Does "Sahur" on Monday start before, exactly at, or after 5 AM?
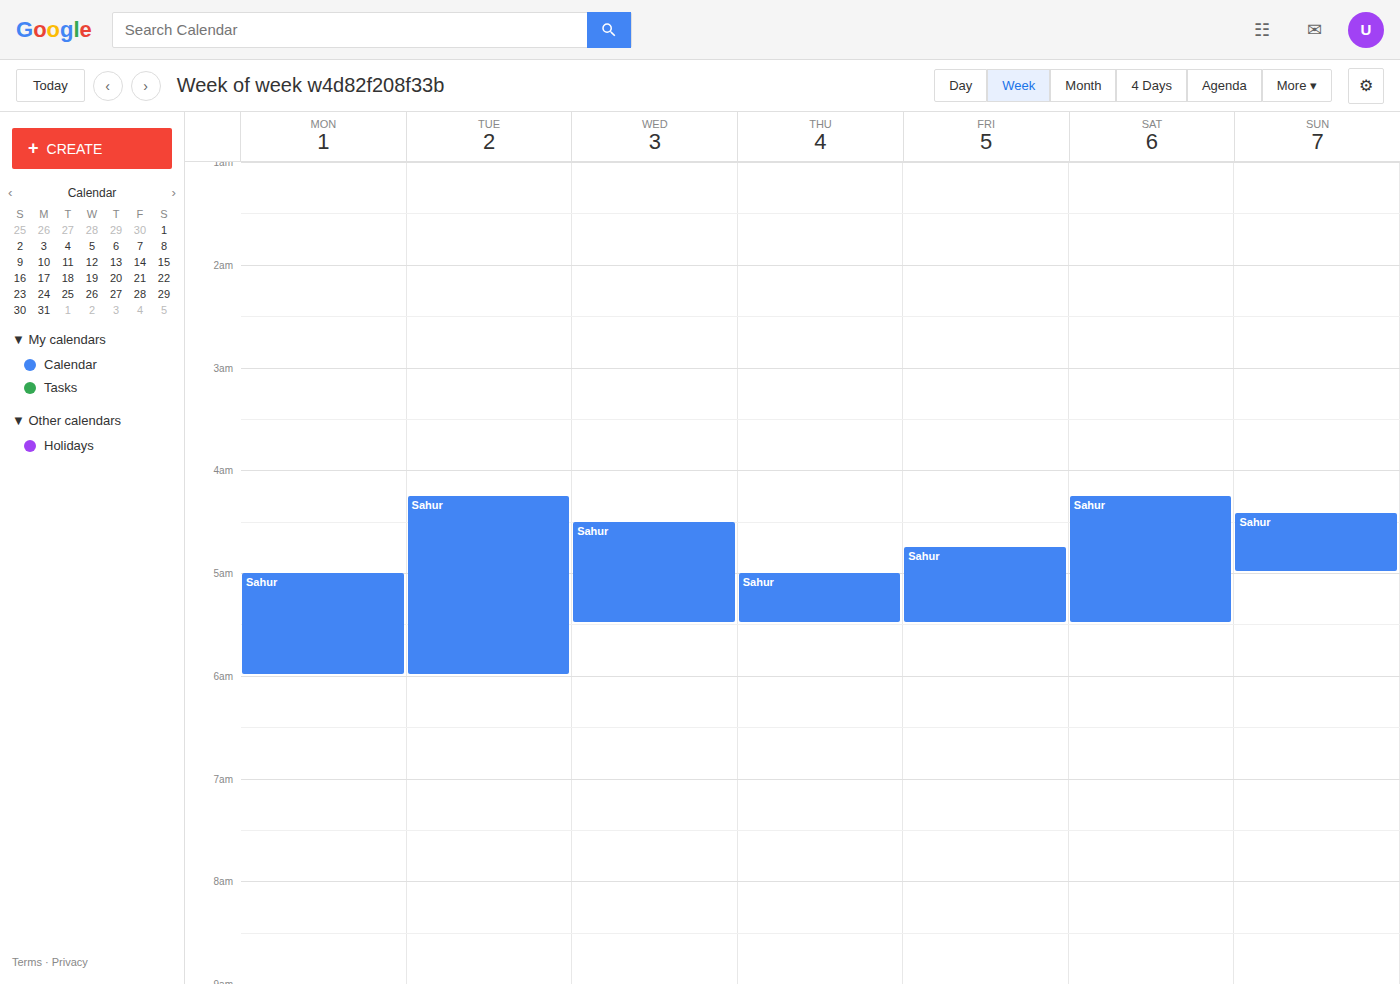
5:00 AM -- exactly at 5 AM, on the 5 AM line.